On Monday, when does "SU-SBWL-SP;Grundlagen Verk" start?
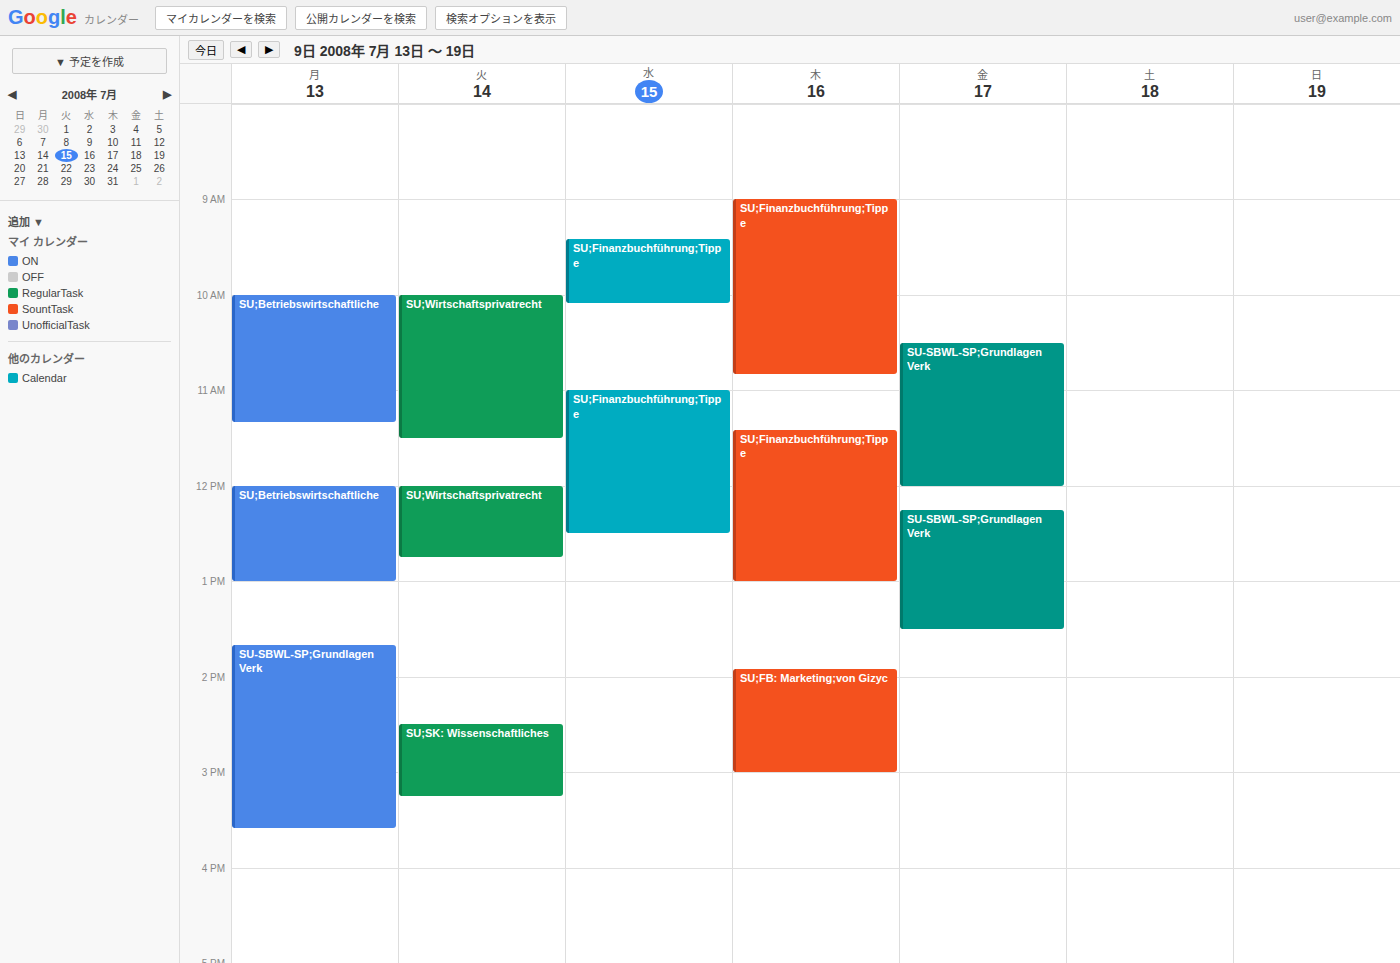
1:40 PM